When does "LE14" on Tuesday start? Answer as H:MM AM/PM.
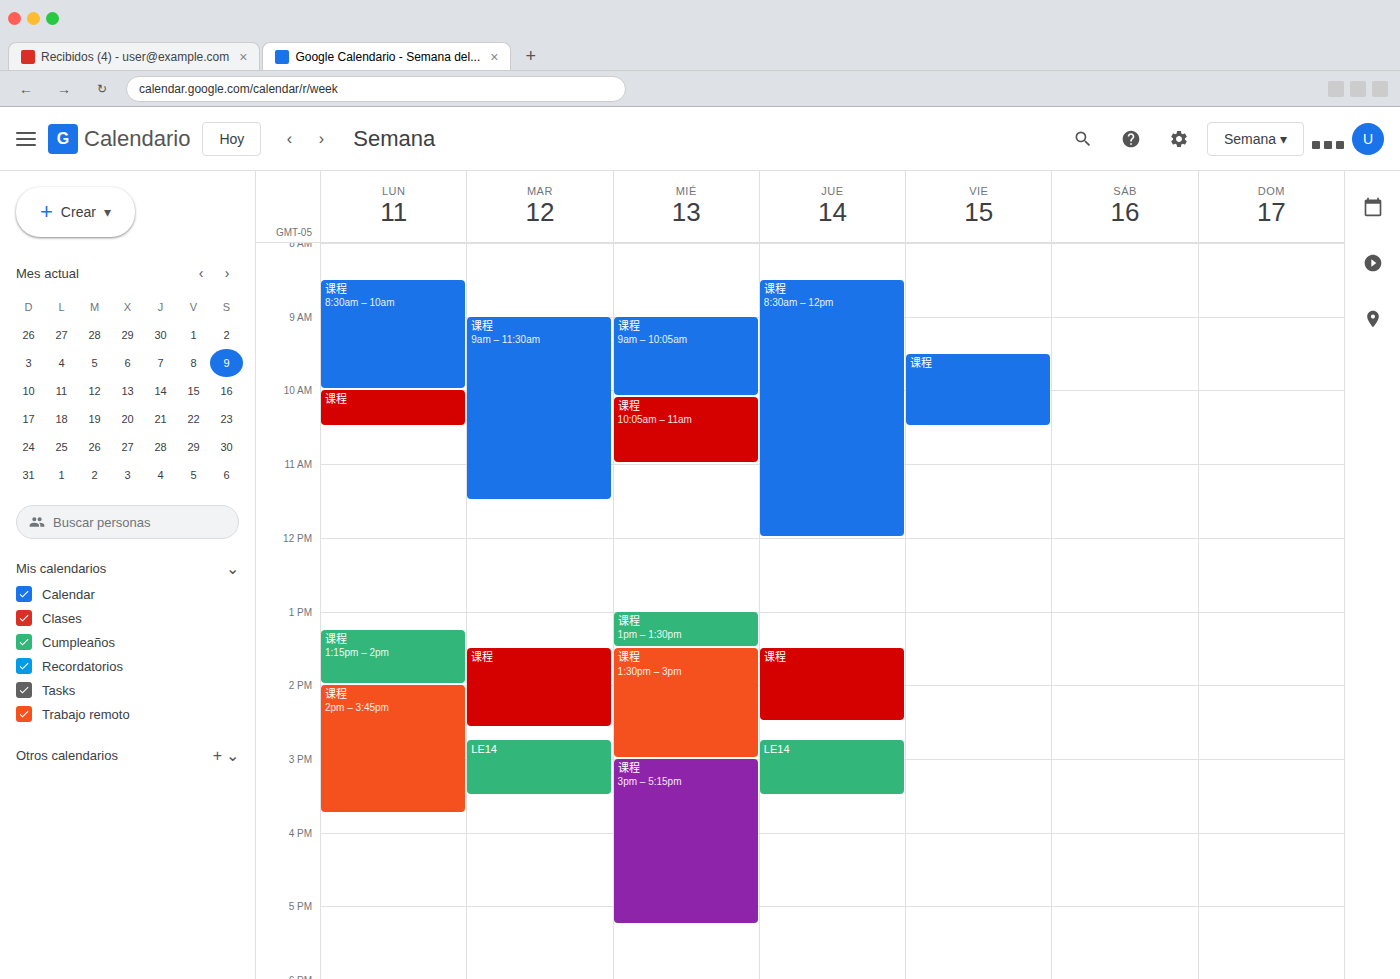
2:45 PM